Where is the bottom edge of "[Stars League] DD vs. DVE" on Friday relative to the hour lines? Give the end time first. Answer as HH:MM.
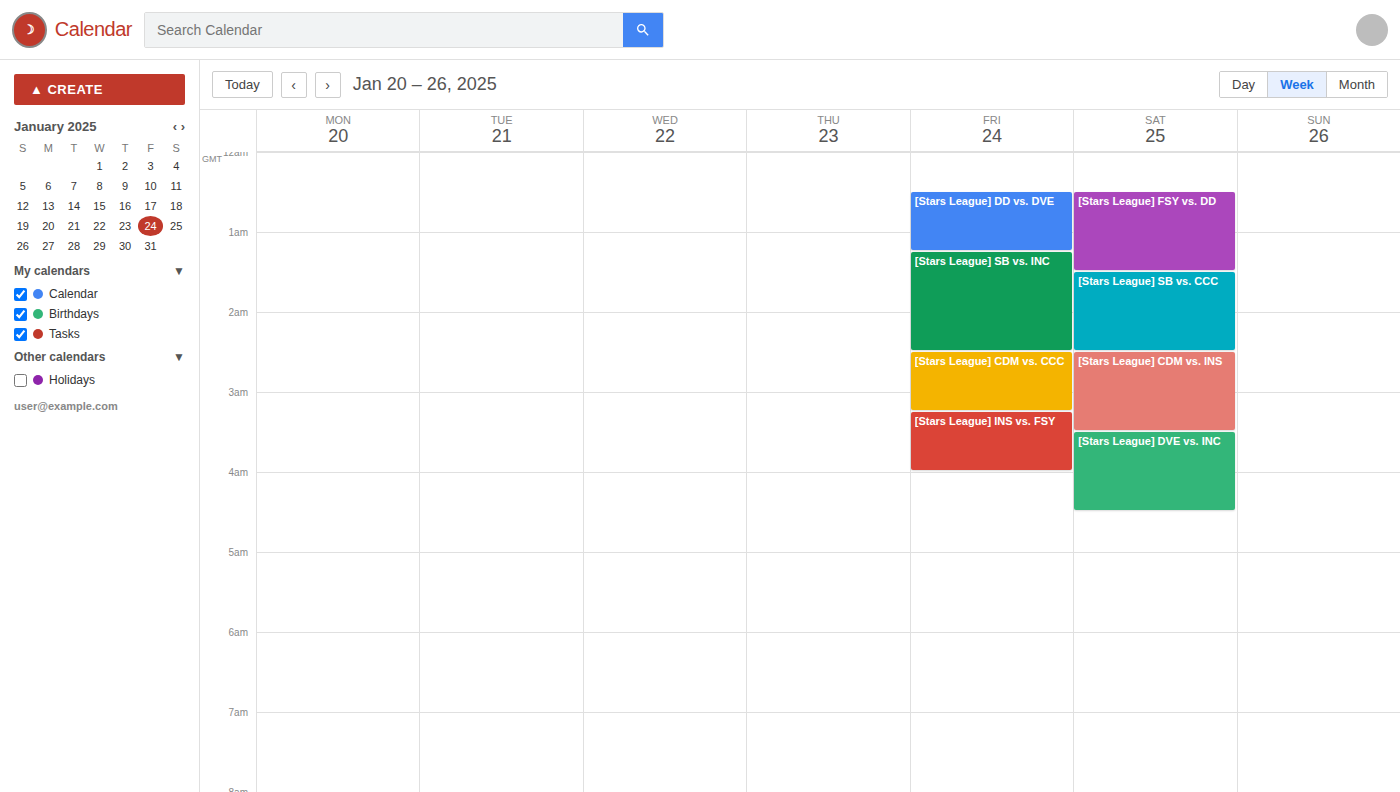
01:15 -- neither: a quarter of the way from the 01:00 line to the 02:00 line.